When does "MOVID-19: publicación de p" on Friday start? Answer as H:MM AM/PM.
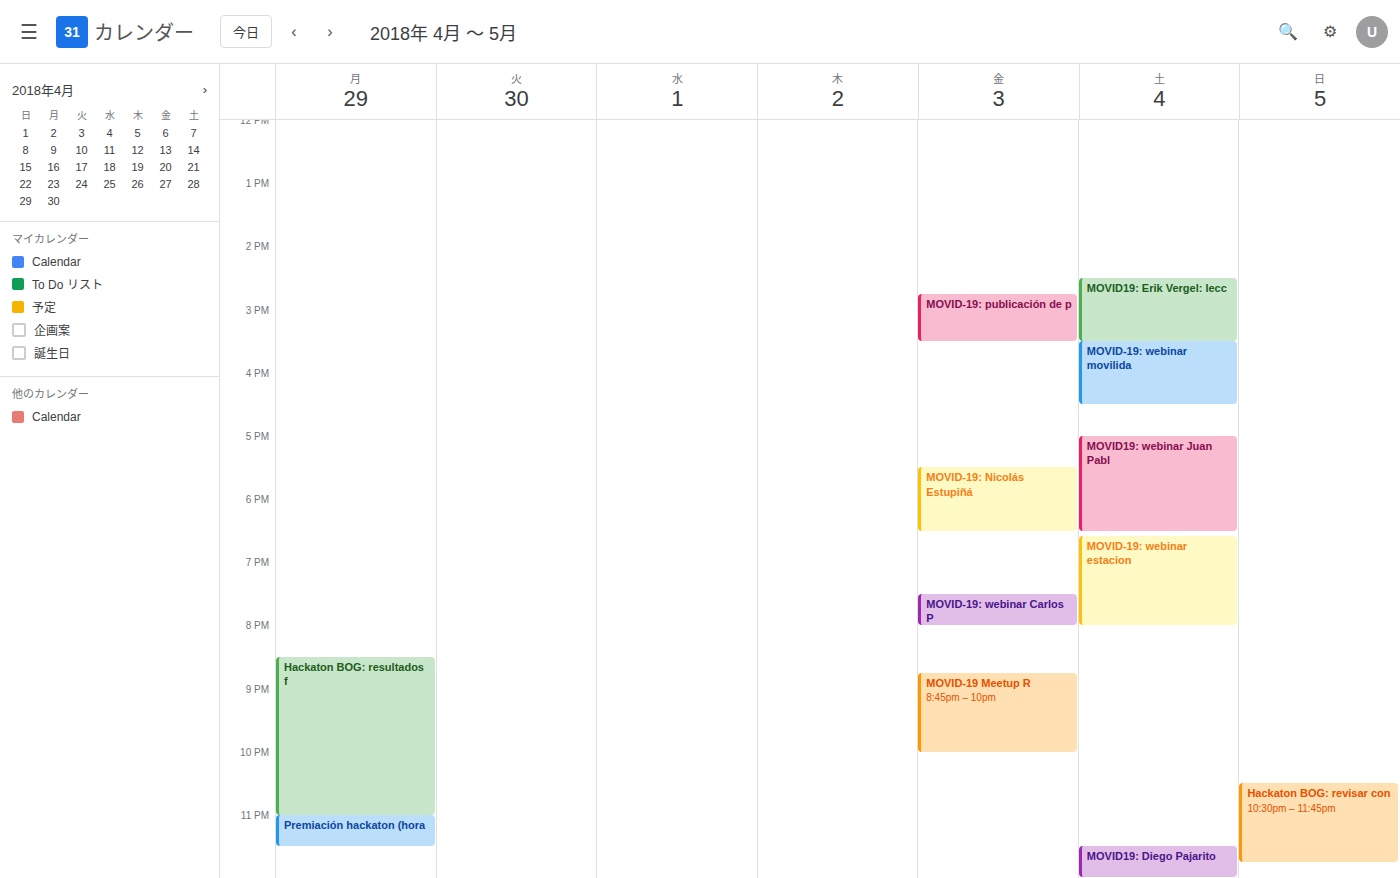
2:45 PM